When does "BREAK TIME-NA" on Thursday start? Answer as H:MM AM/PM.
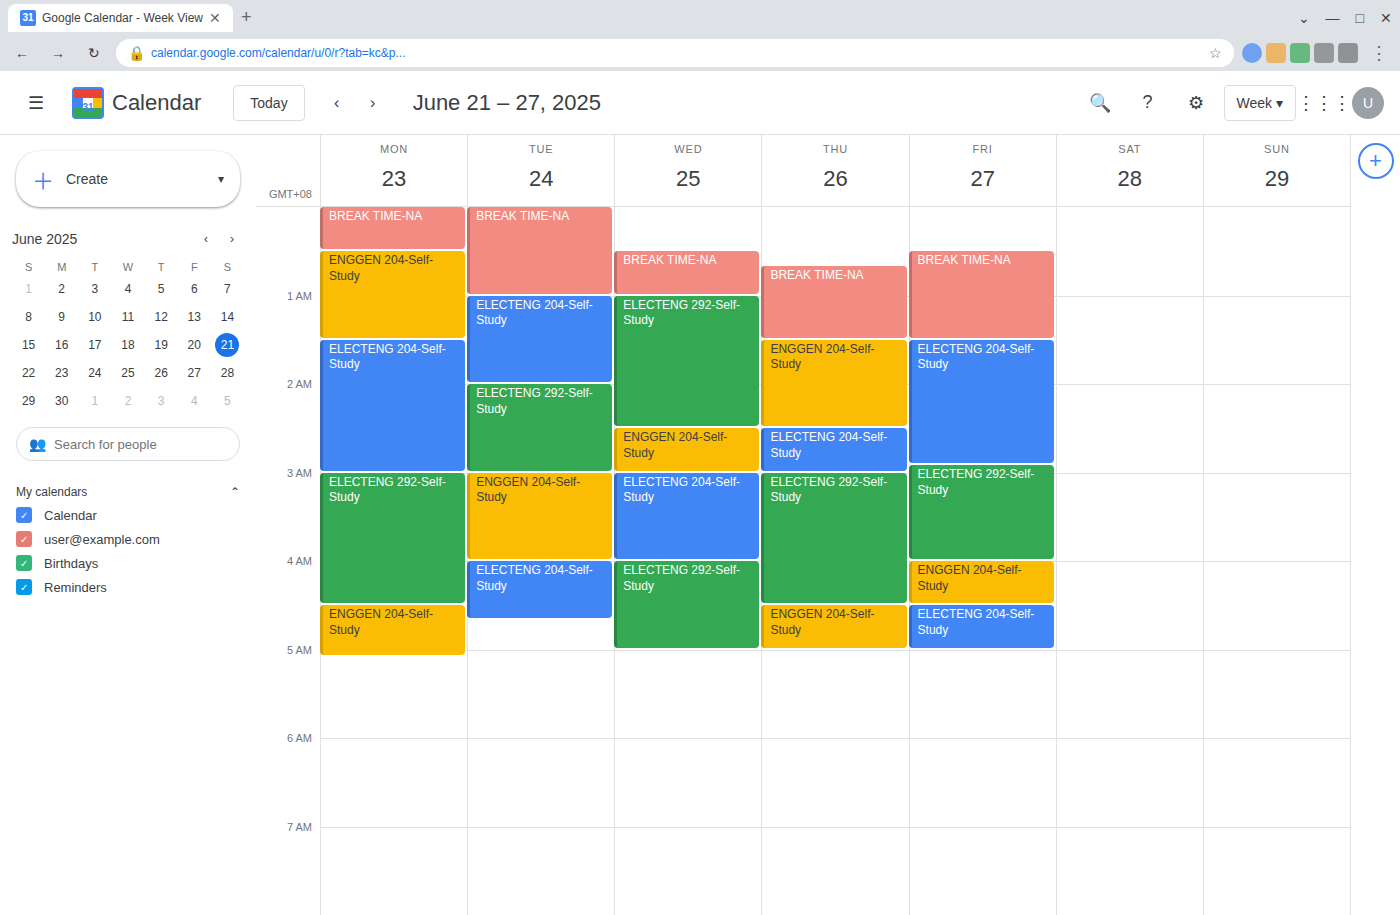
12:40 AM